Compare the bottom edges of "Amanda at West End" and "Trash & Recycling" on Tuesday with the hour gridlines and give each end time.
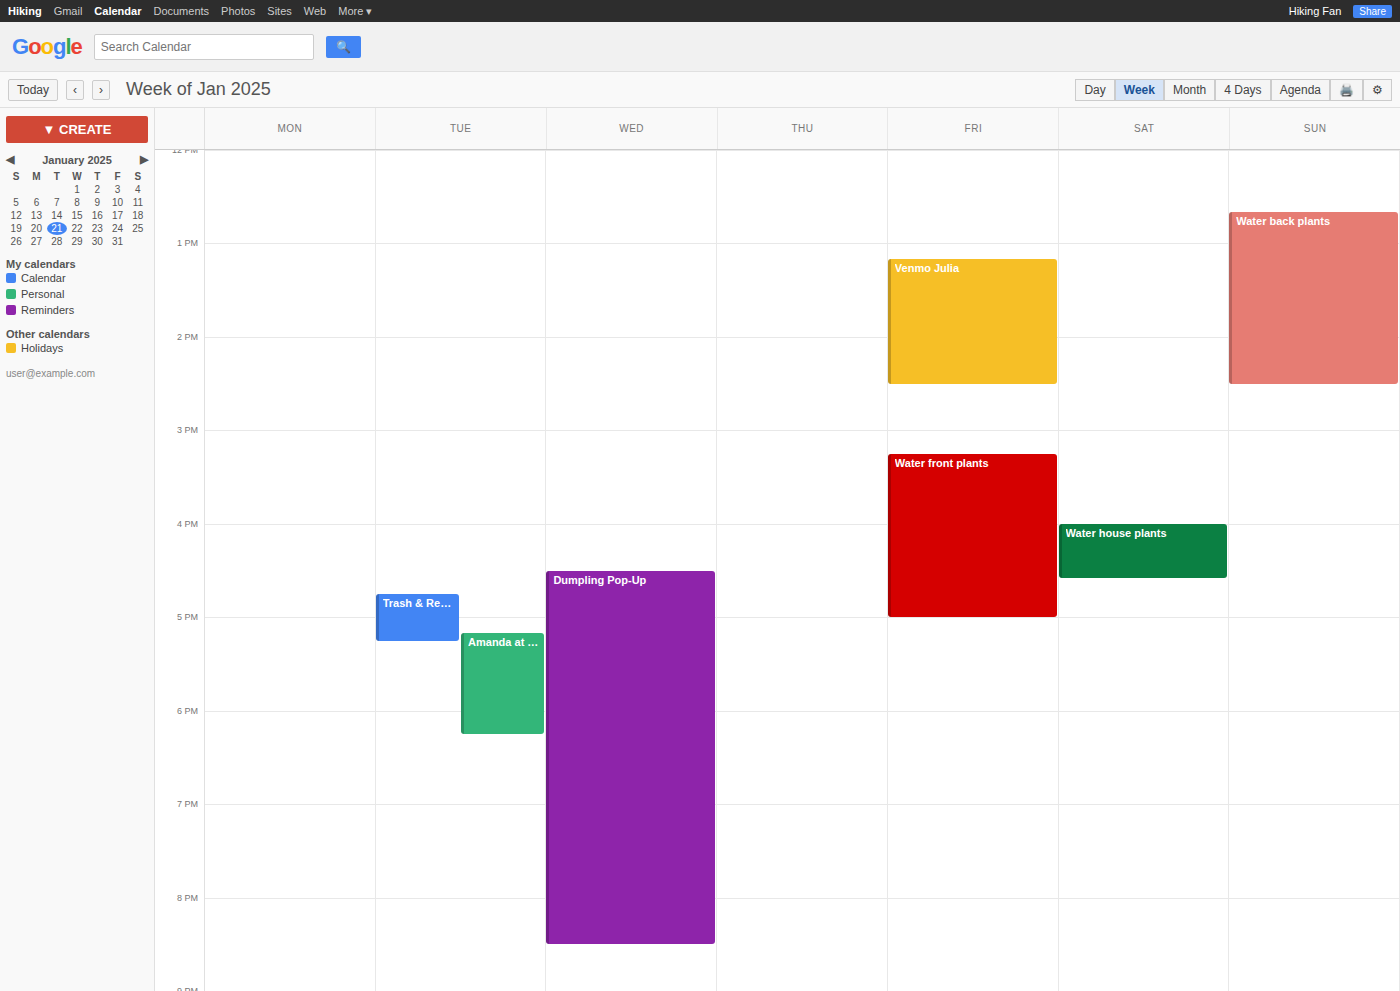
"Amanda at West End": 6:15 PM, neither: a quarter of the way from the 6 PM line to the 7 PM line. "Trash & Recycling": 5:15 PM, neither: a quarter of the way from the 5 PM line to the 6 PM line.